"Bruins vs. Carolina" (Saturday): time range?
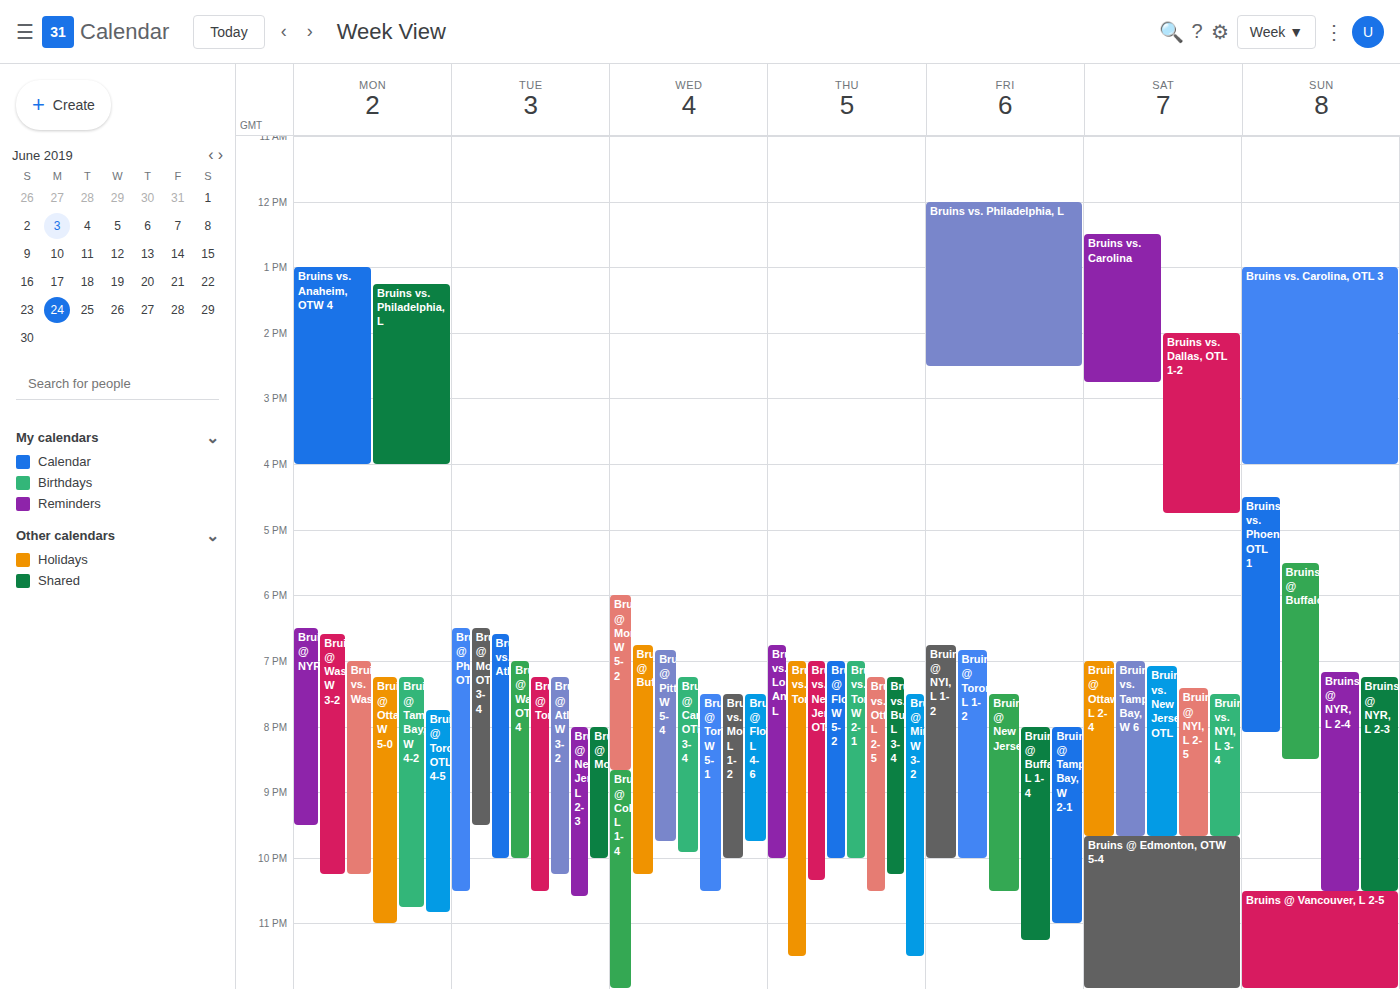
12:30 PM to 2:45 PM